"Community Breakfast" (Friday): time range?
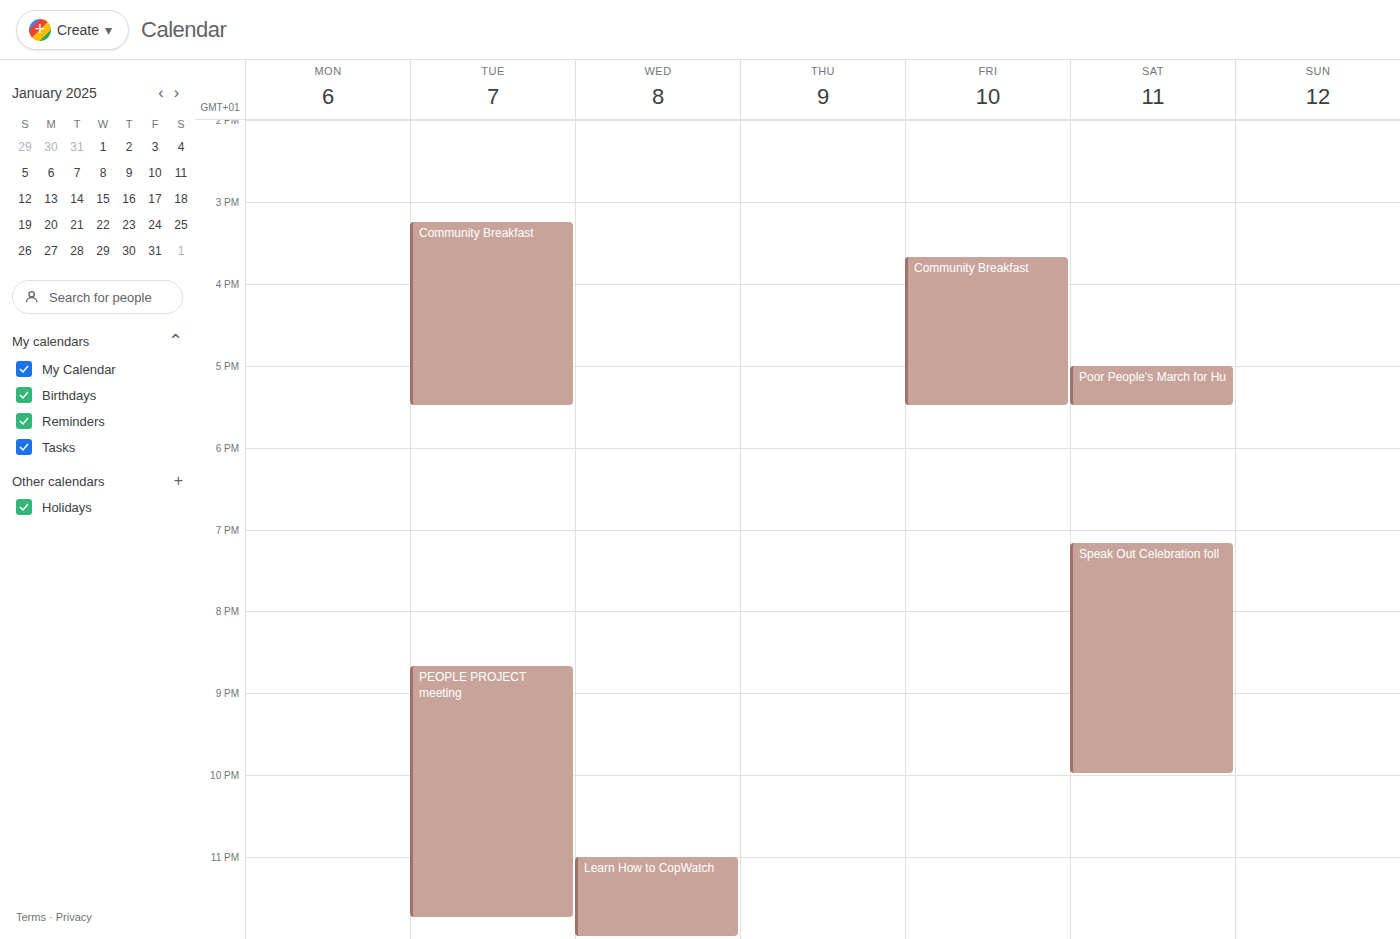
3:40 PM to 5:30 PM